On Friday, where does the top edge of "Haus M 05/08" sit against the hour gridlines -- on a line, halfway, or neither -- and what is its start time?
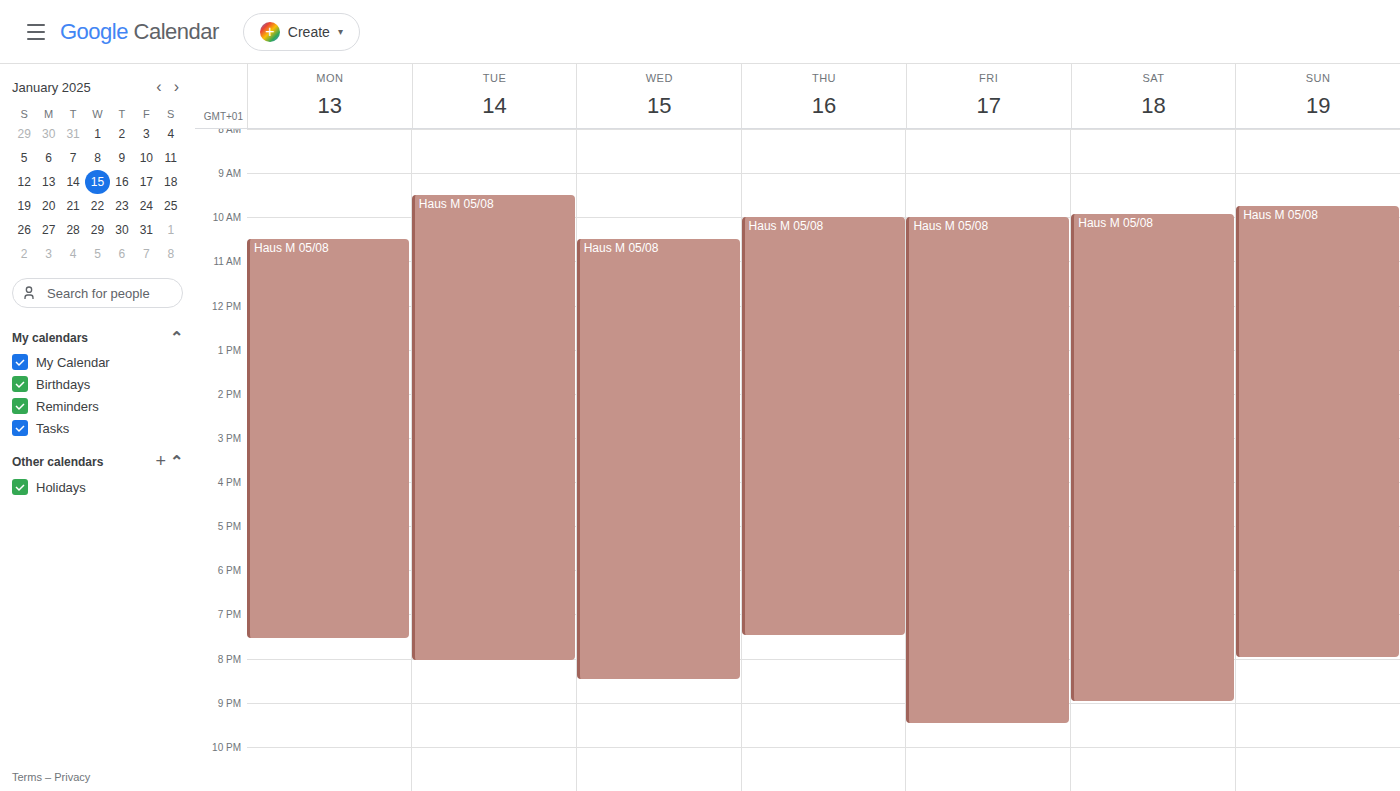
10:00 AM -- exactly on the 10 AM line.